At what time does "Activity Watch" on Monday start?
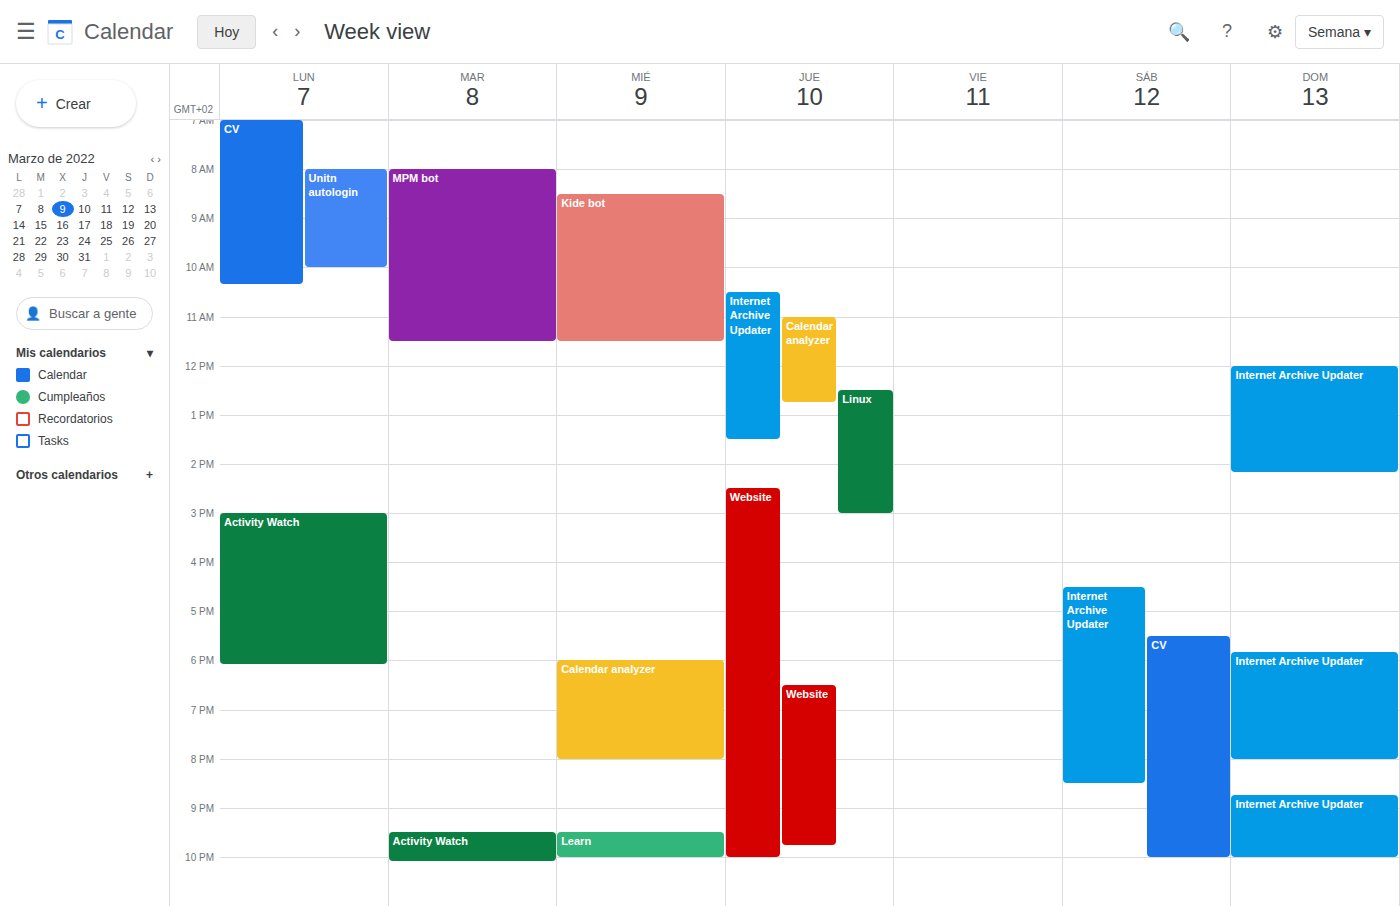
15:00